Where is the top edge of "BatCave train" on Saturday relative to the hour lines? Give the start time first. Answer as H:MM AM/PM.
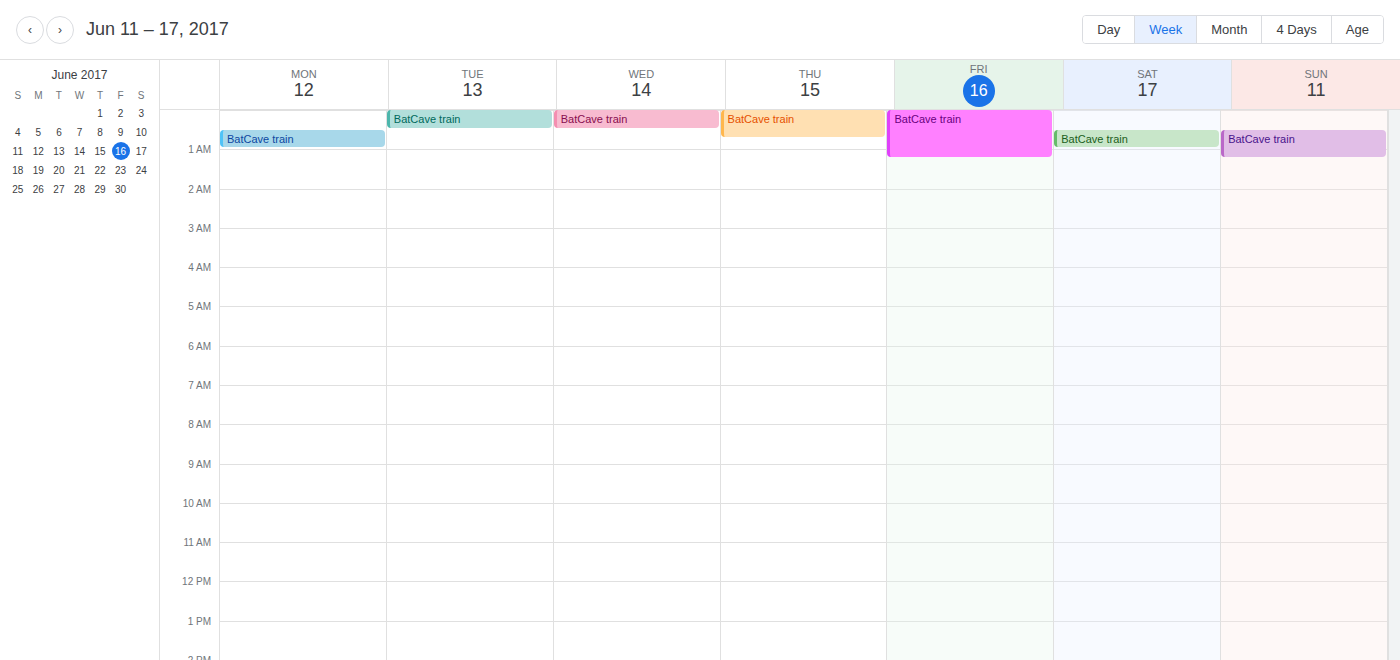
12:30 AM -- halfway between the 12 AM and 1 AM lines.